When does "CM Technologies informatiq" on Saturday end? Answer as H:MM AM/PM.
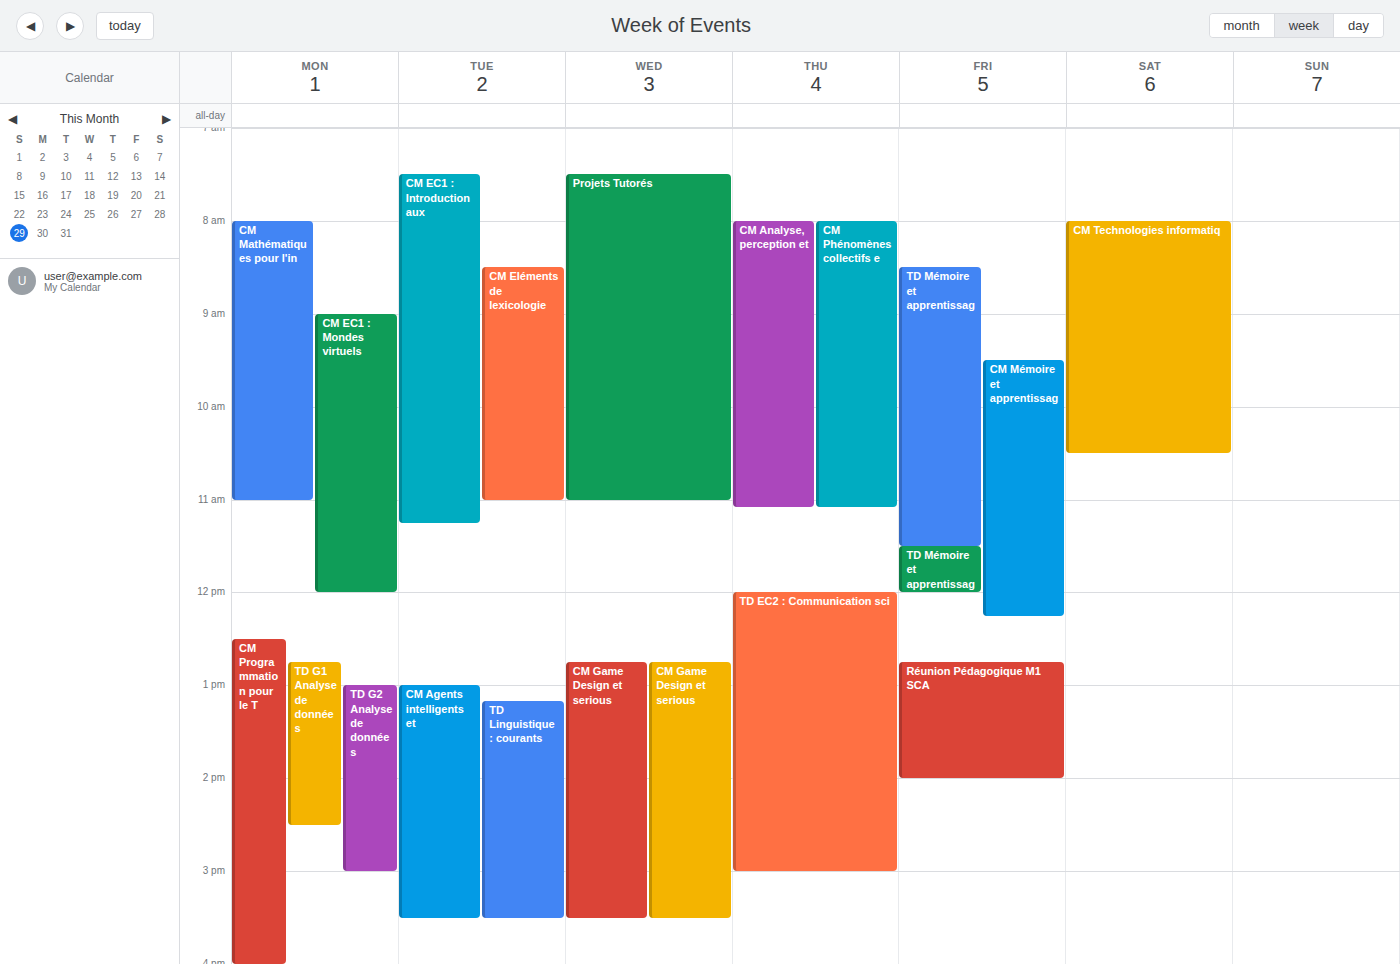
10:30 AM